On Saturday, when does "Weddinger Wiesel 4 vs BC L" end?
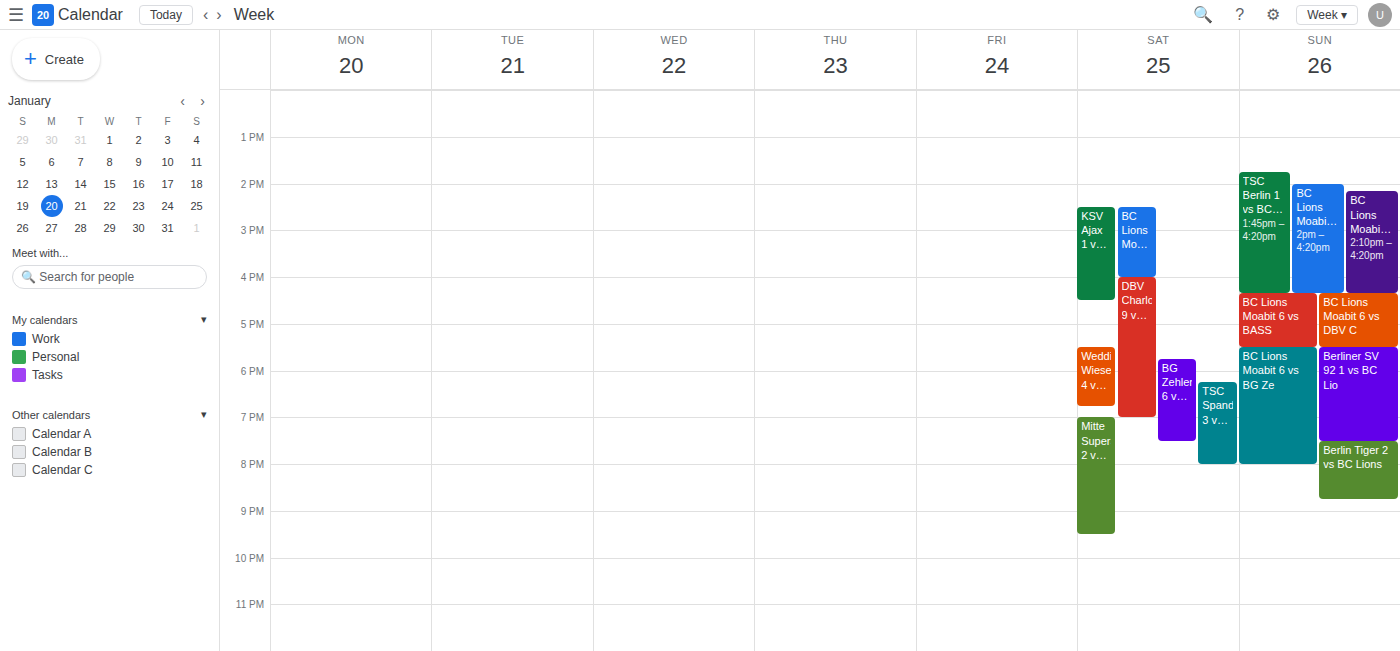
6:45 PM